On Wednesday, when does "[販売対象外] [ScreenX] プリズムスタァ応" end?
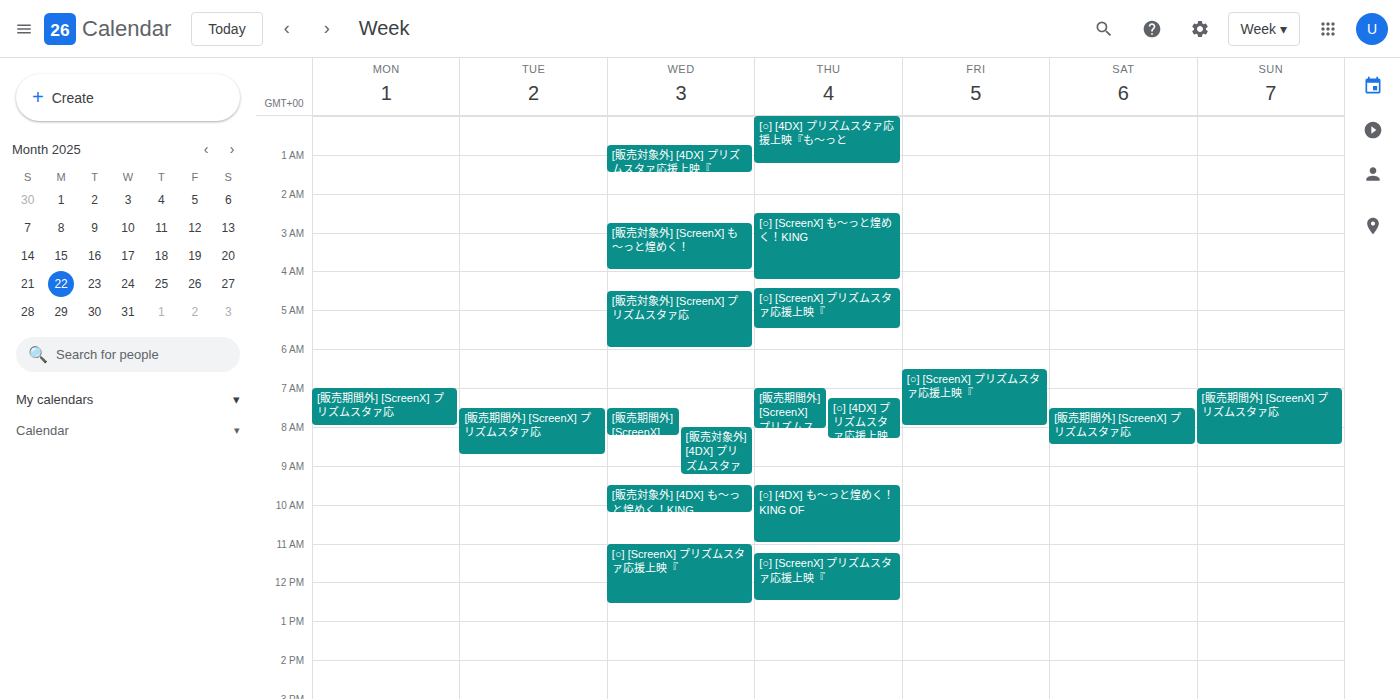
6:00 AM